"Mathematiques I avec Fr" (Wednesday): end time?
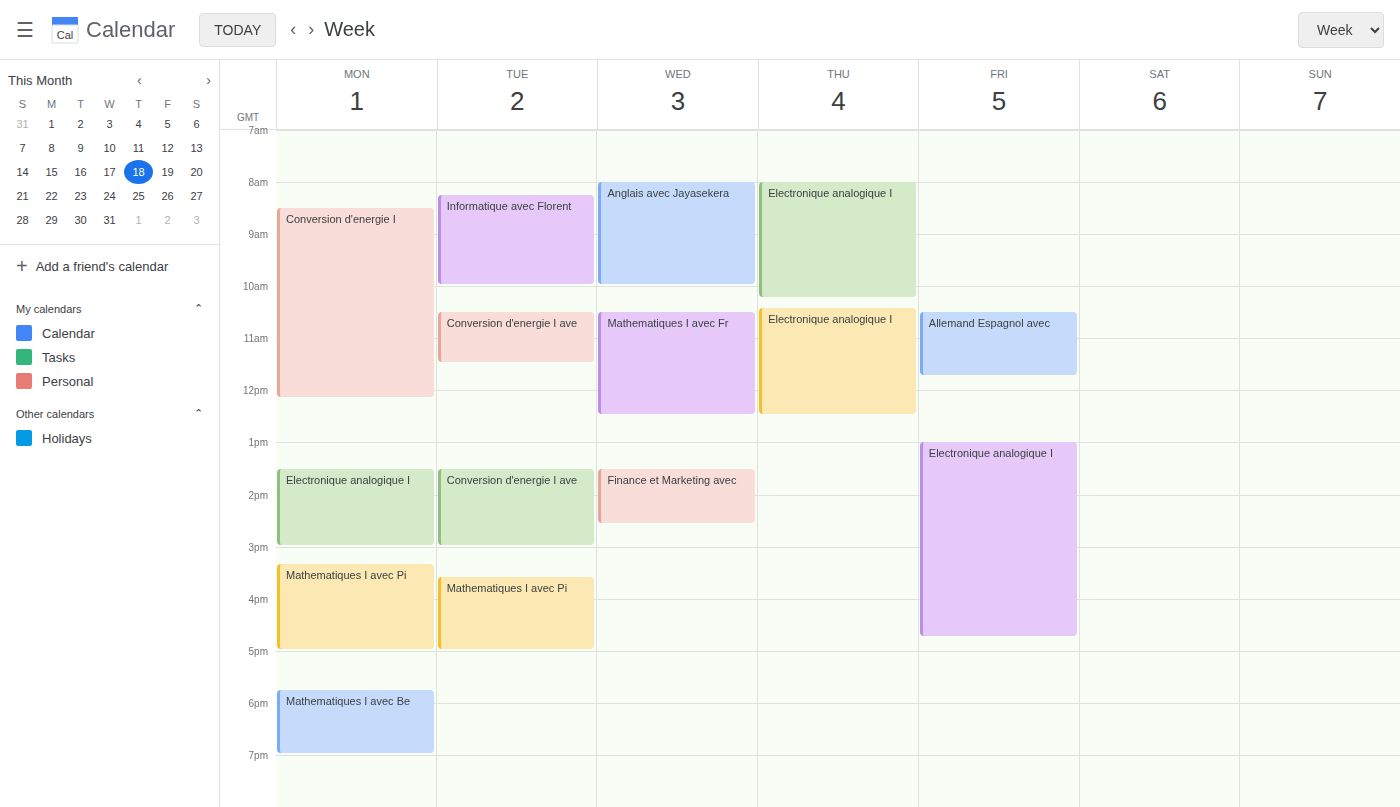
12:30 PM